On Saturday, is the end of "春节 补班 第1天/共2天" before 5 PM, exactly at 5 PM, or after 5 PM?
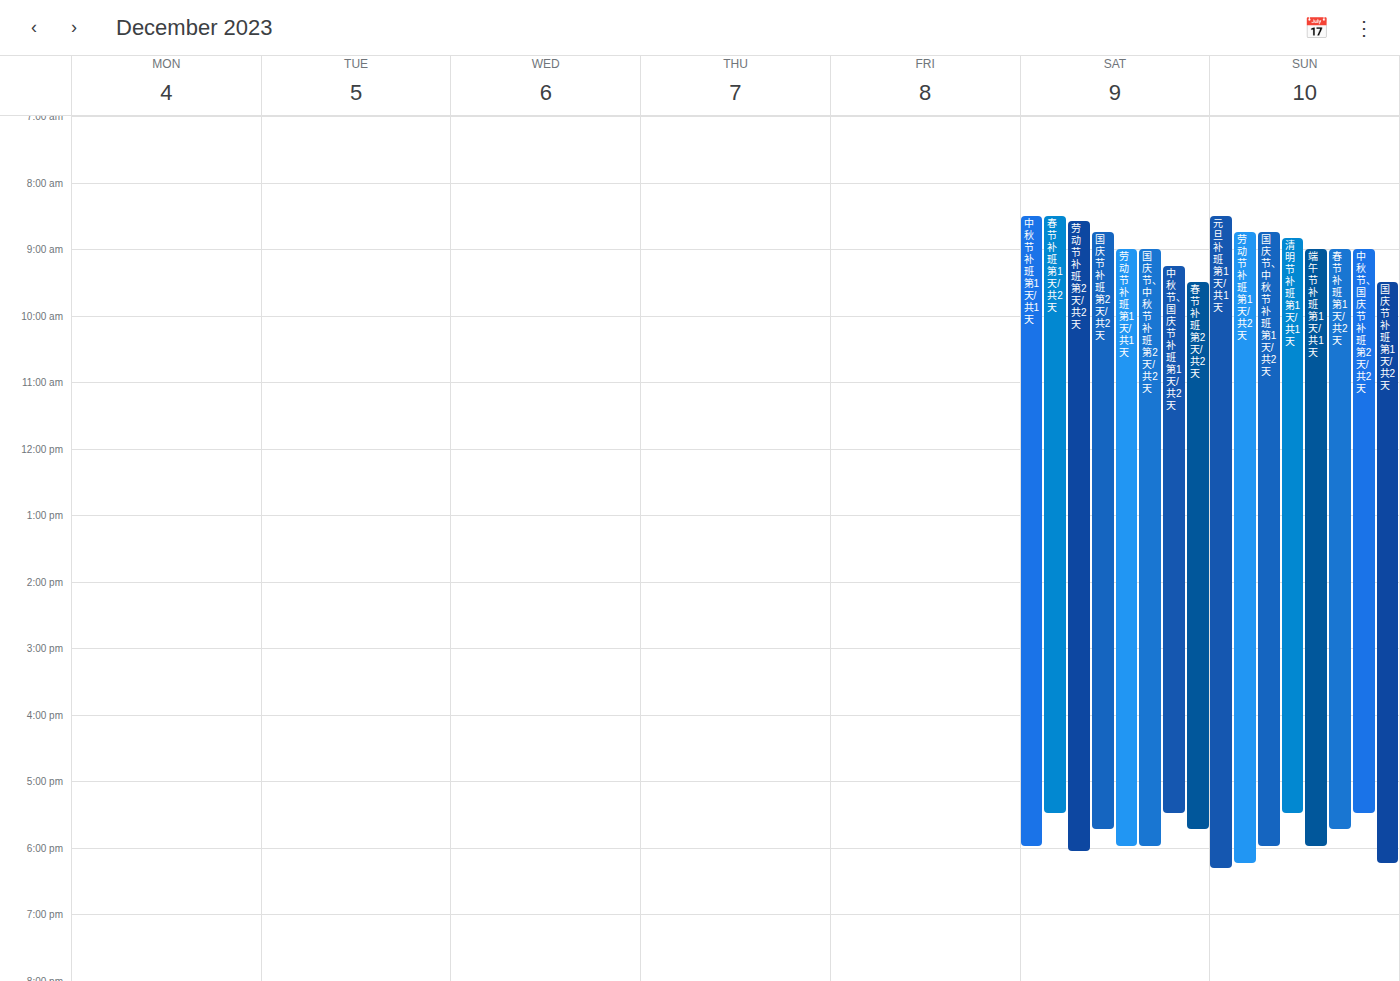
5:30 PM -- after 5 PM, 30 minutes below the 5 PM line.